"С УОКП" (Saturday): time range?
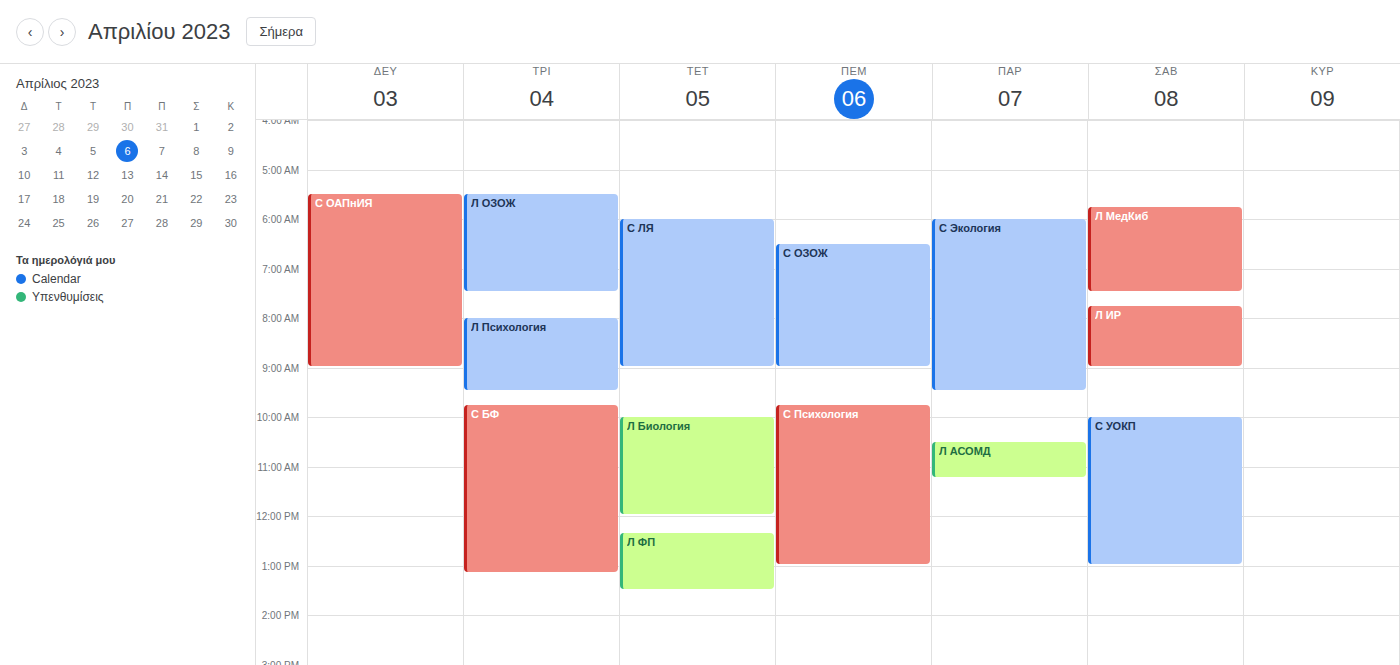
10:00 AM to 1:00 PM